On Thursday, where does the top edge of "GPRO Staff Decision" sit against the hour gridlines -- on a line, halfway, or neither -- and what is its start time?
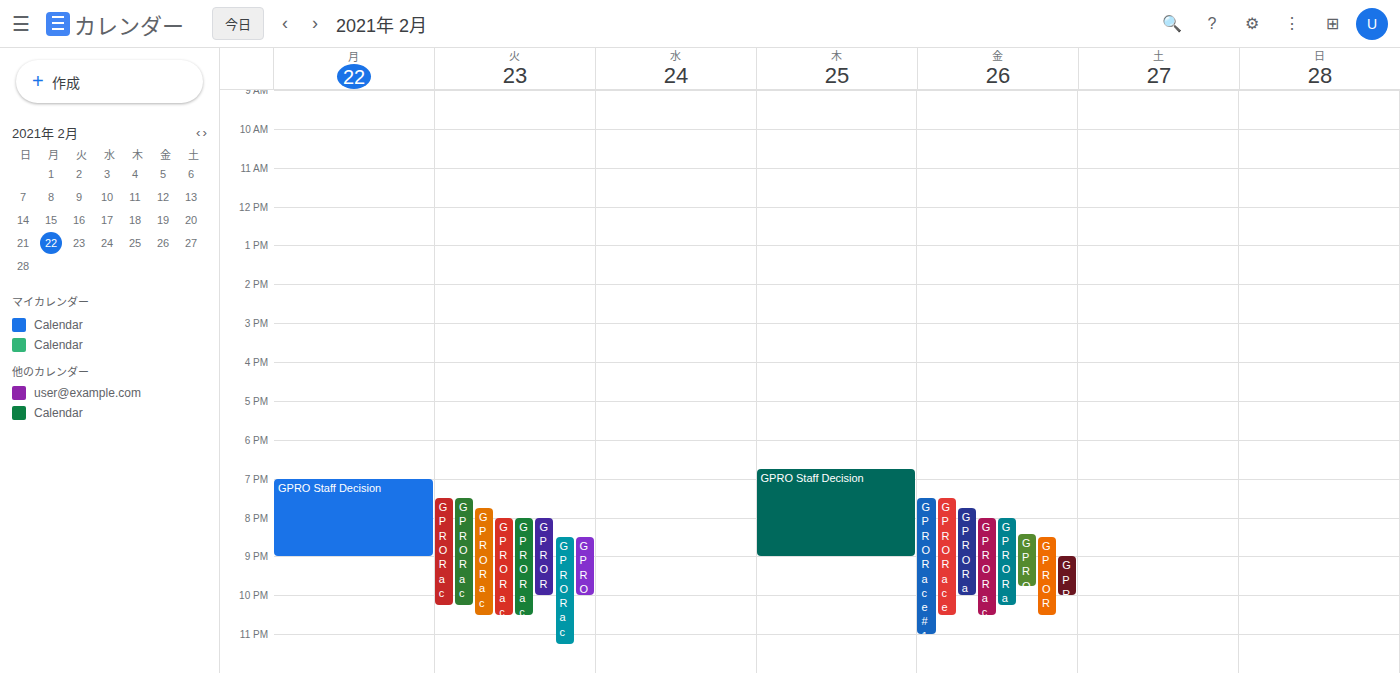
6:45 PM -- neither: three quarters of the way from the 6 PM line to the 7 PM line.